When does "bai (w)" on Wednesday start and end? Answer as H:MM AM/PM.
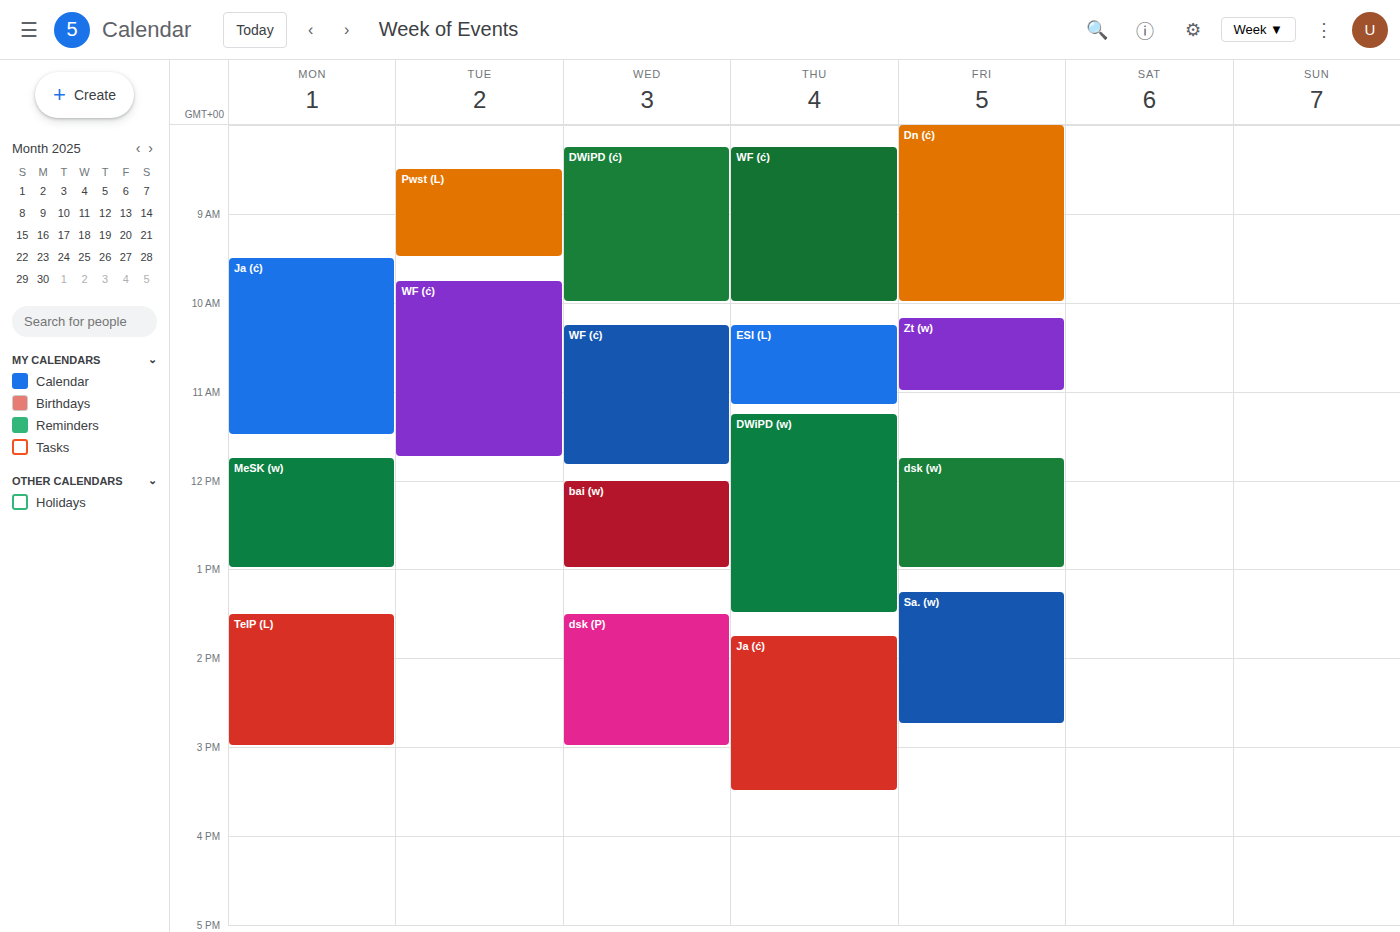
12:00 PM to 1:00 PM